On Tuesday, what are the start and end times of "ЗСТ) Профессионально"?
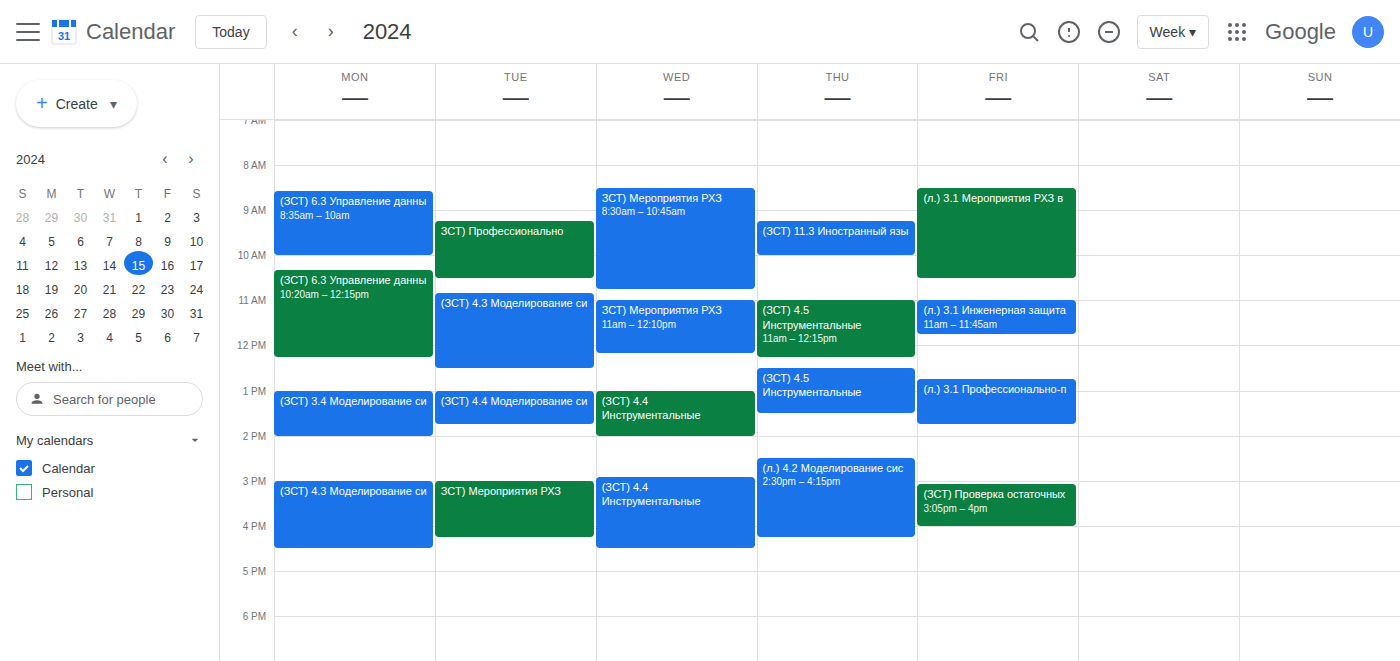
09:15 to 10:30